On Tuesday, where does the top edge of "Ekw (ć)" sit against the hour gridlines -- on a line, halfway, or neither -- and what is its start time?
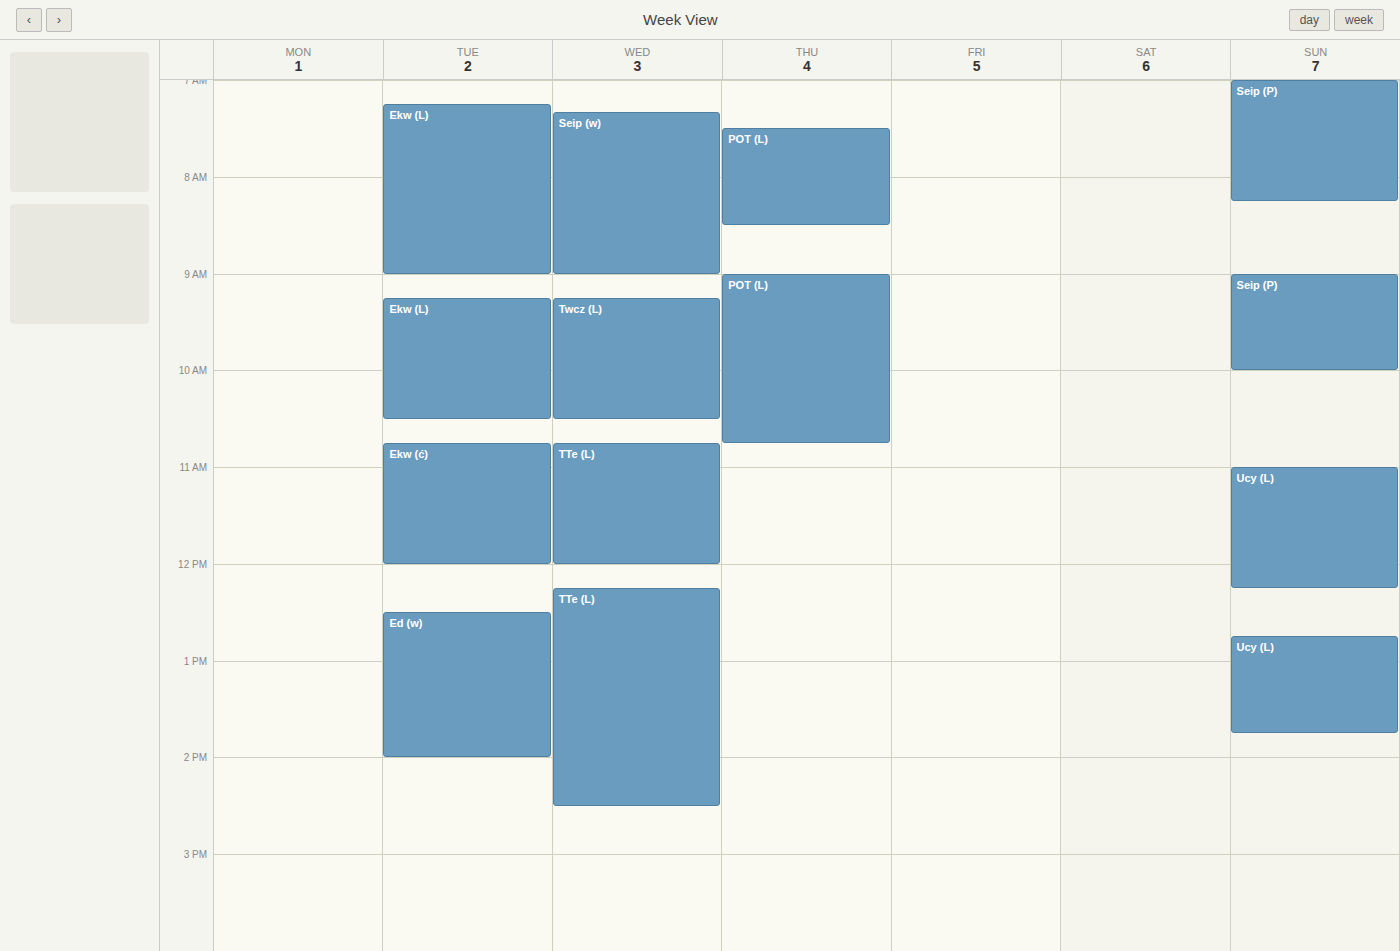
10:45 AM -- neither: three quarters of the way from the 10 AM line to the 11 AM line.